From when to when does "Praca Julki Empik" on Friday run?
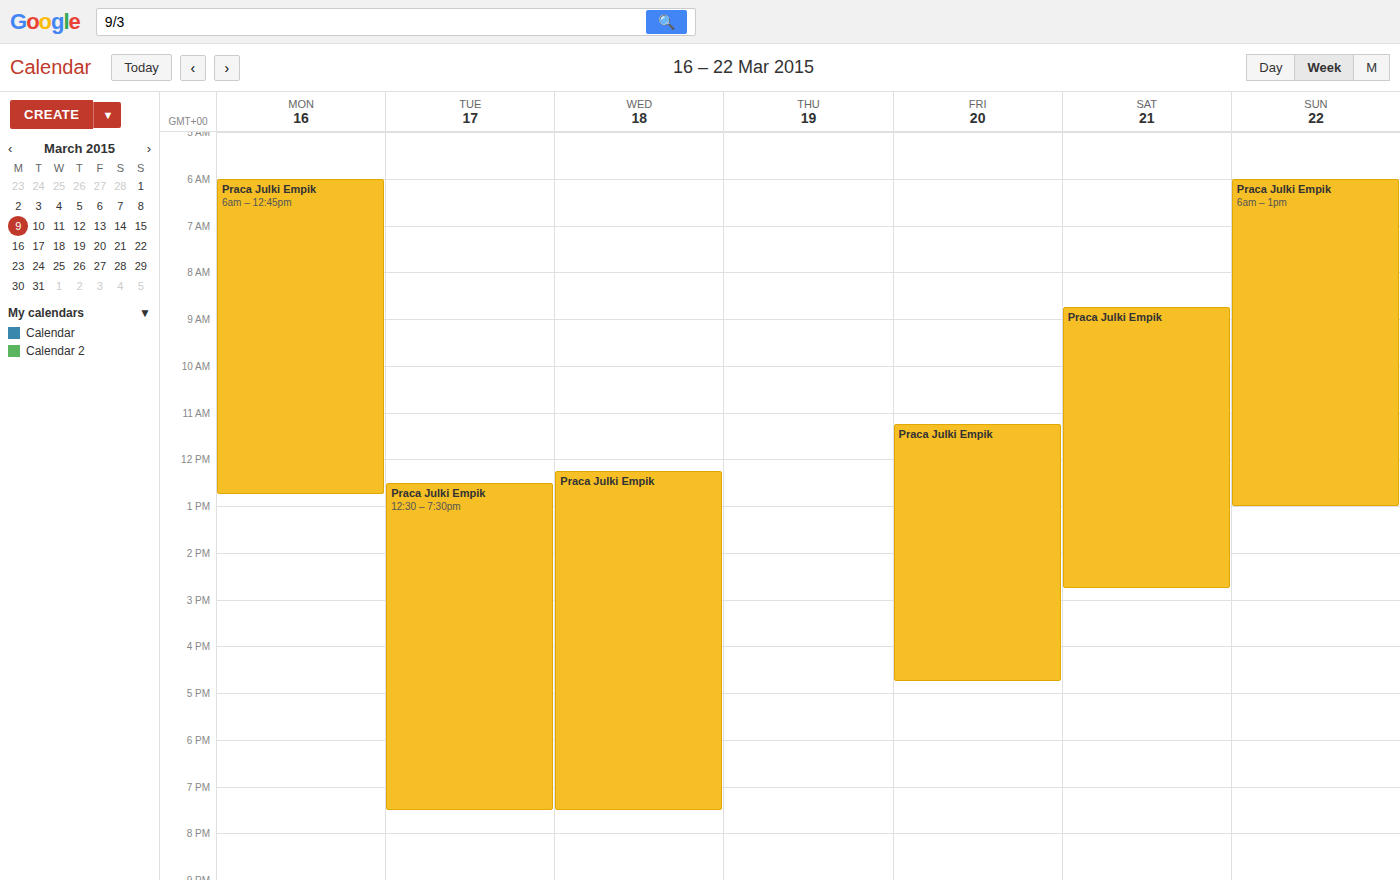
11:15 AM to 4:45 PM